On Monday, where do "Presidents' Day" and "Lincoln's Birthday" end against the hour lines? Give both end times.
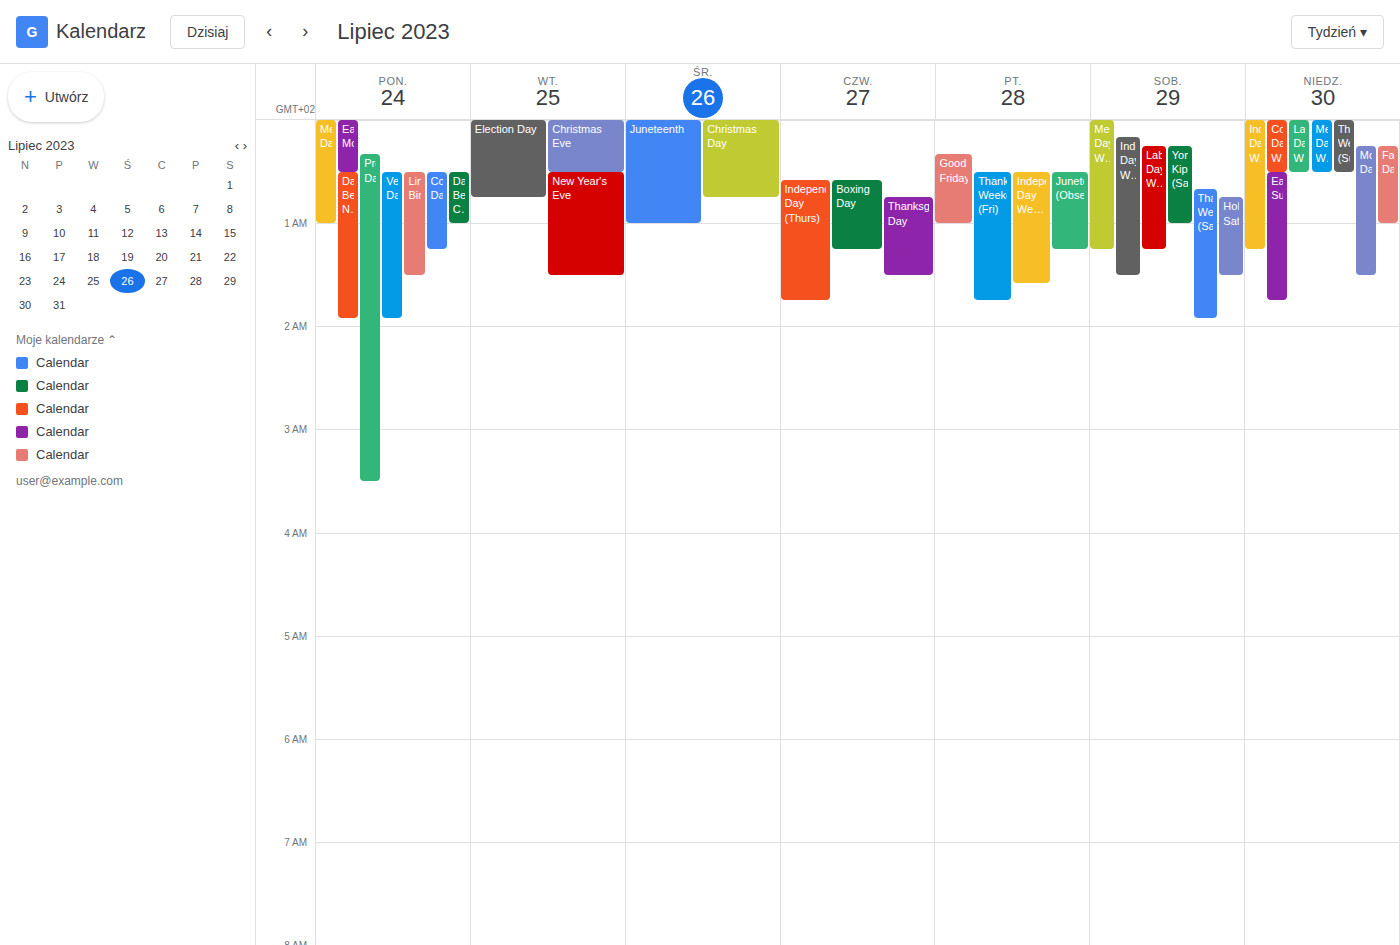
"Presidents' Day": 3:30 AM, halfway between the 3 AM and 4 AM lines. "Lincoln's Birthday": 1:30 AM, halfway between the 1 AM and 2 AM lines.